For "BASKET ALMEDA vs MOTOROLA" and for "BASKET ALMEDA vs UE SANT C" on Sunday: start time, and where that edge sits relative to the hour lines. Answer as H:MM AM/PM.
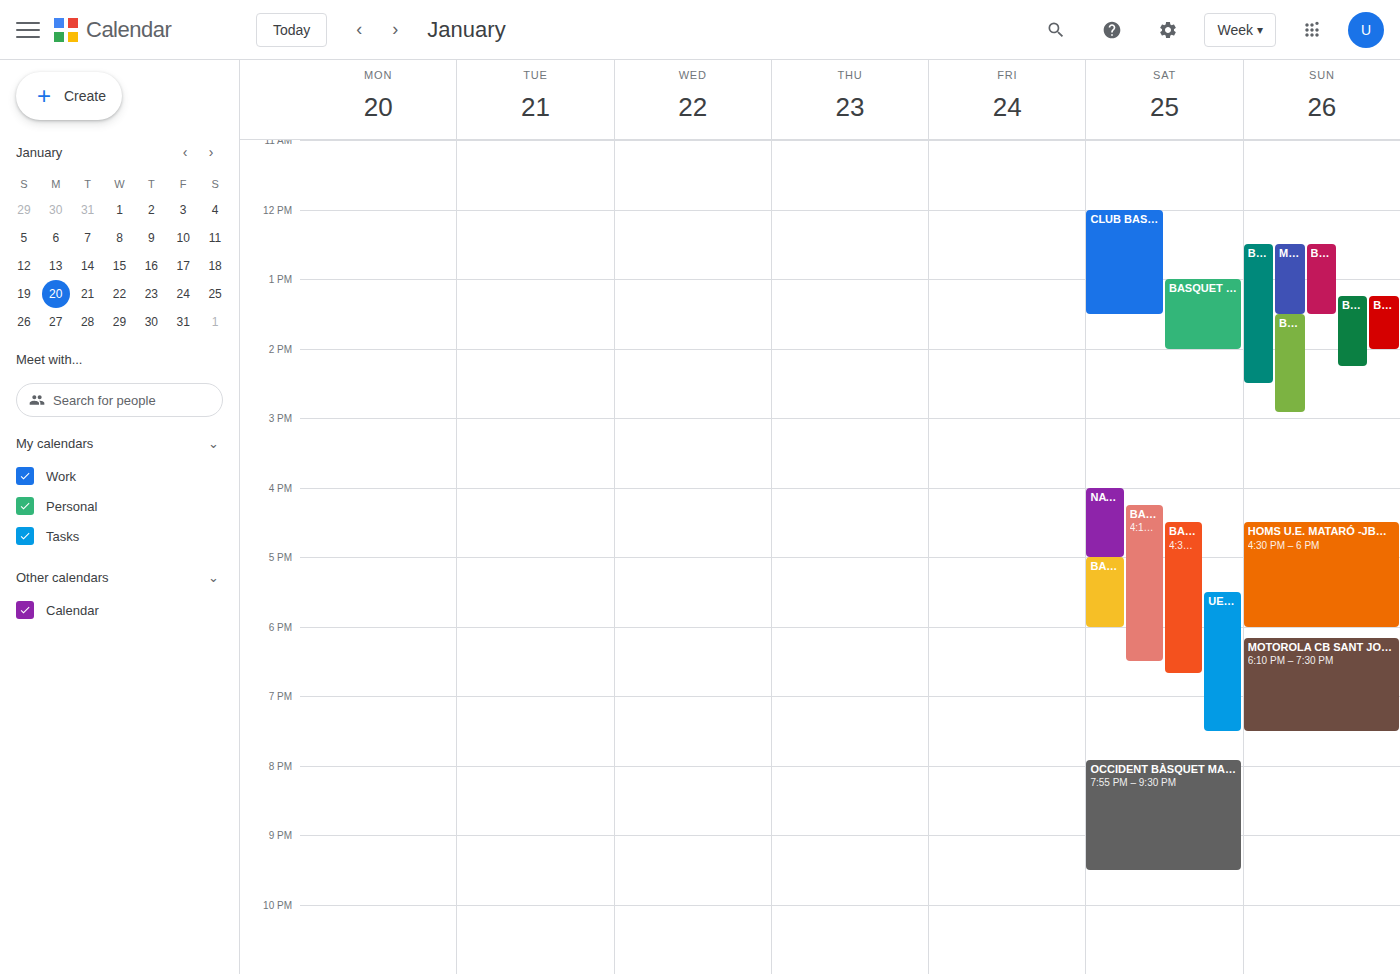
"BASKET ALMEDA vs MOTOROLA": 12:30 PM, halfway between the 12 PM and 1 PM lines. "BASKET ALMEDA vs UE SANT C": 1:30 PM, halfway between the 1 PM and 2 PM lines.